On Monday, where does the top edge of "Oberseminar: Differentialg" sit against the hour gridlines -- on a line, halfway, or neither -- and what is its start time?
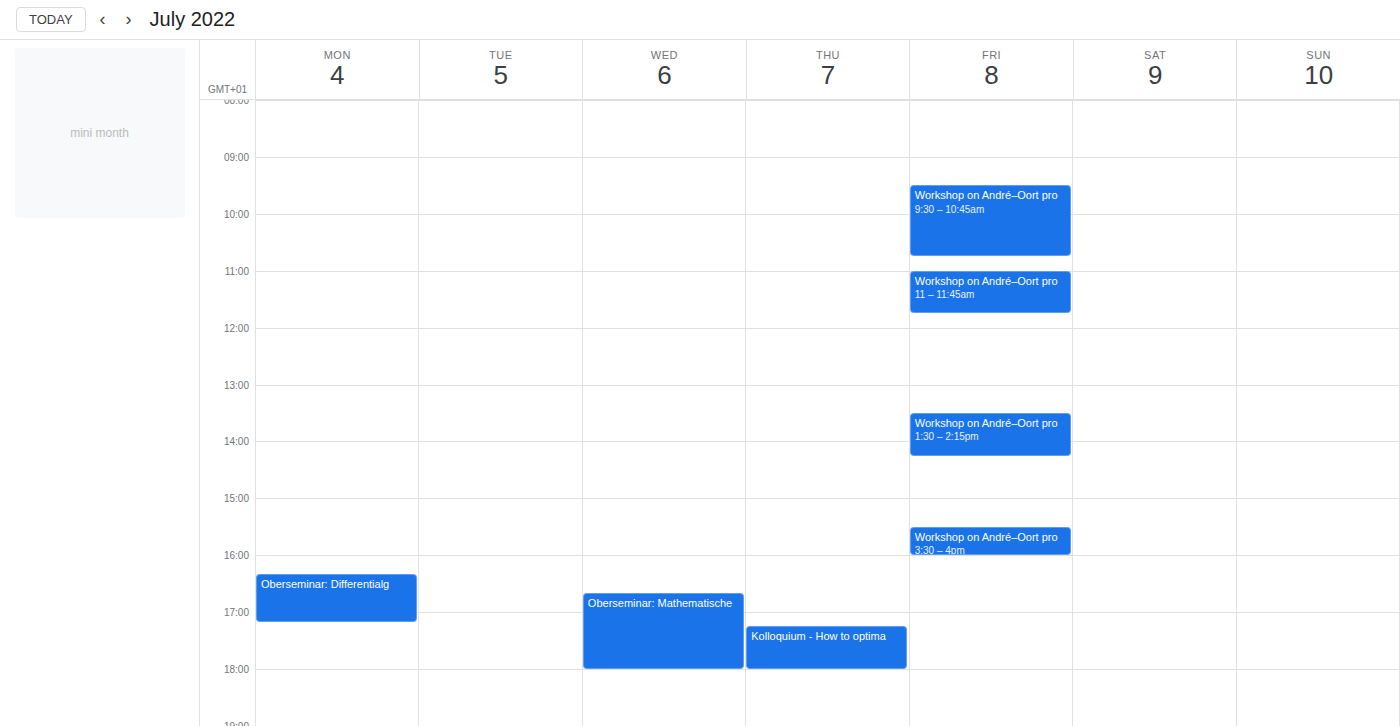
4:20 PM -- neither: 20 minutes below the 4 PM line and 40 minutes above the 5 PM line.